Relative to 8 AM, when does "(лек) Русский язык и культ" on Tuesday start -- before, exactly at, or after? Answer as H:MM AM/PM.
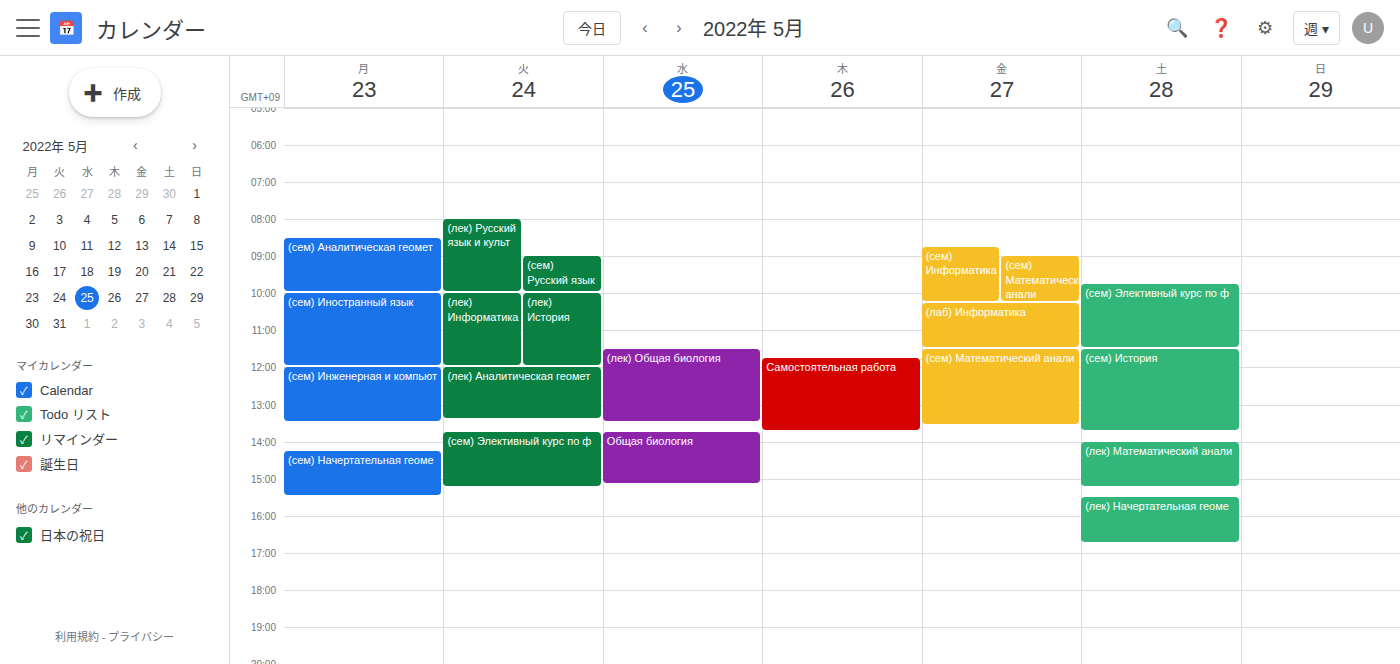
8:00 AM -- exactly at 8 AM, on the 8 AM line.